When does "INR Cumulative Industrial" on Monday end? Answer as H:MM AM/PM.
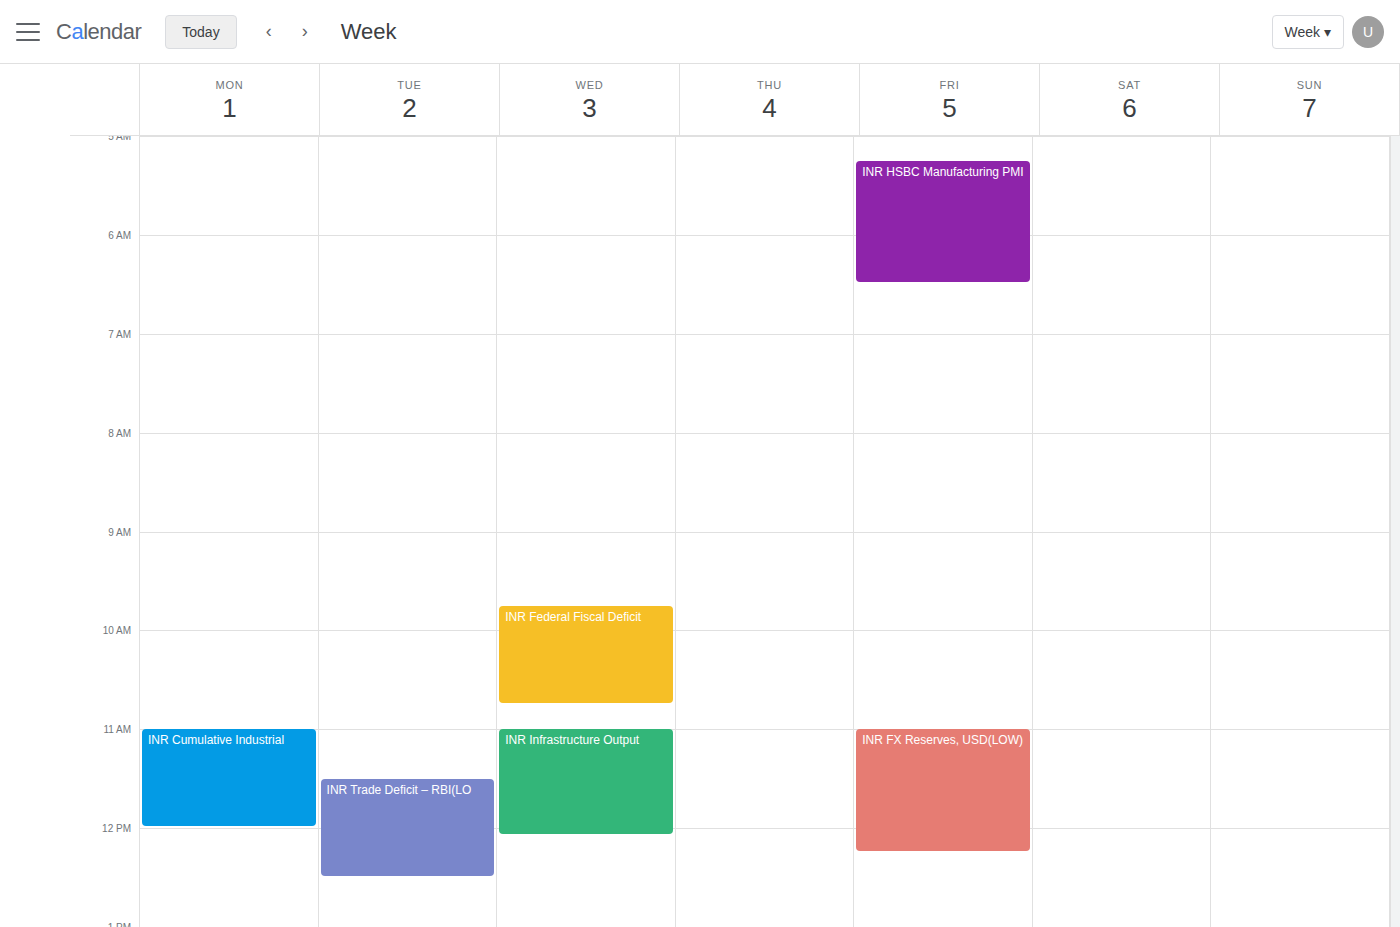
12:00 PM